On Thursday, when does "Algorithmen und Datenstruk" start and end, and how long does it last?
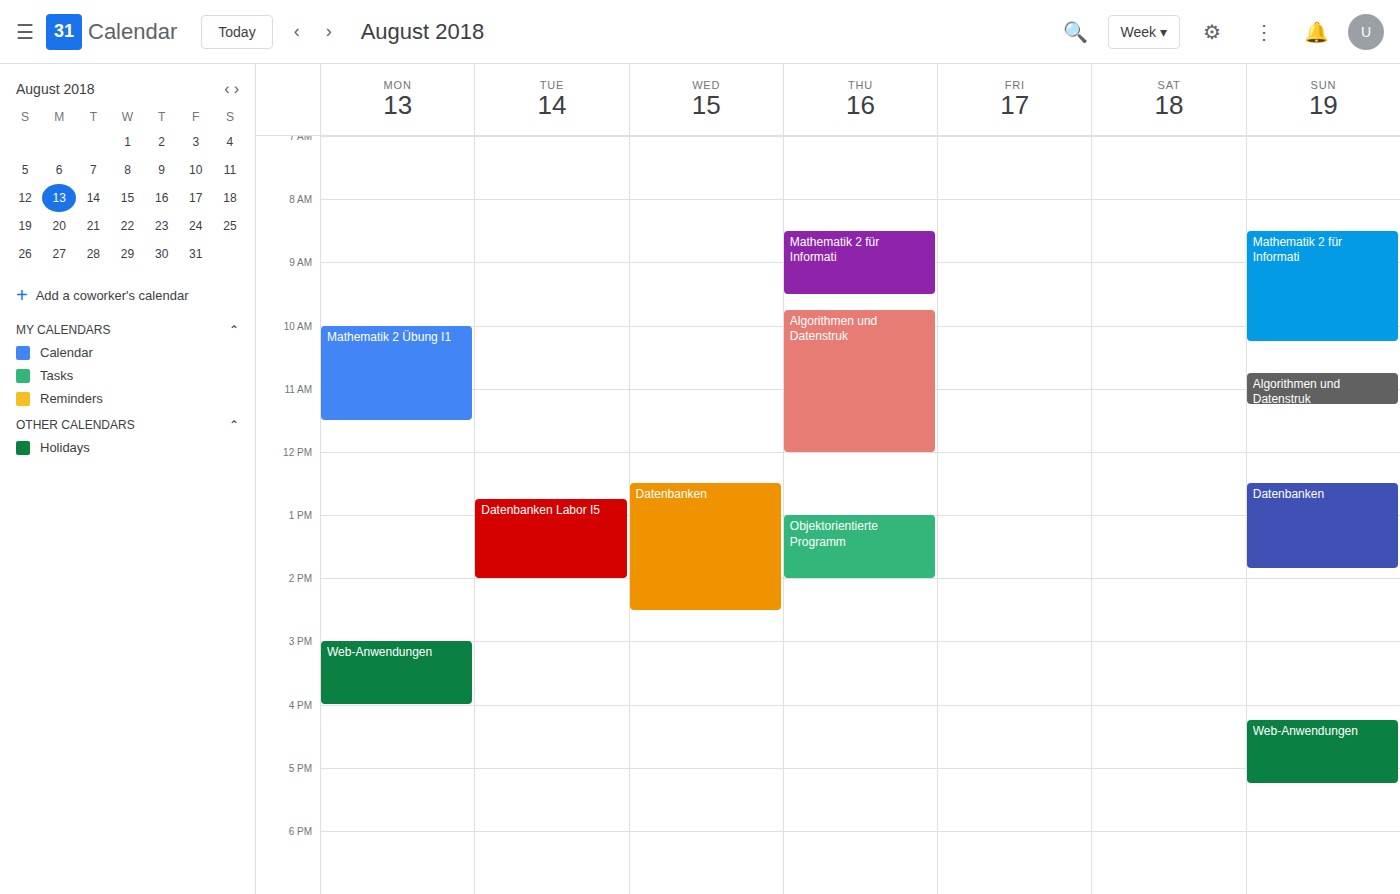
9:45 AM to 12:00 PM, 2 hours 15 minutes